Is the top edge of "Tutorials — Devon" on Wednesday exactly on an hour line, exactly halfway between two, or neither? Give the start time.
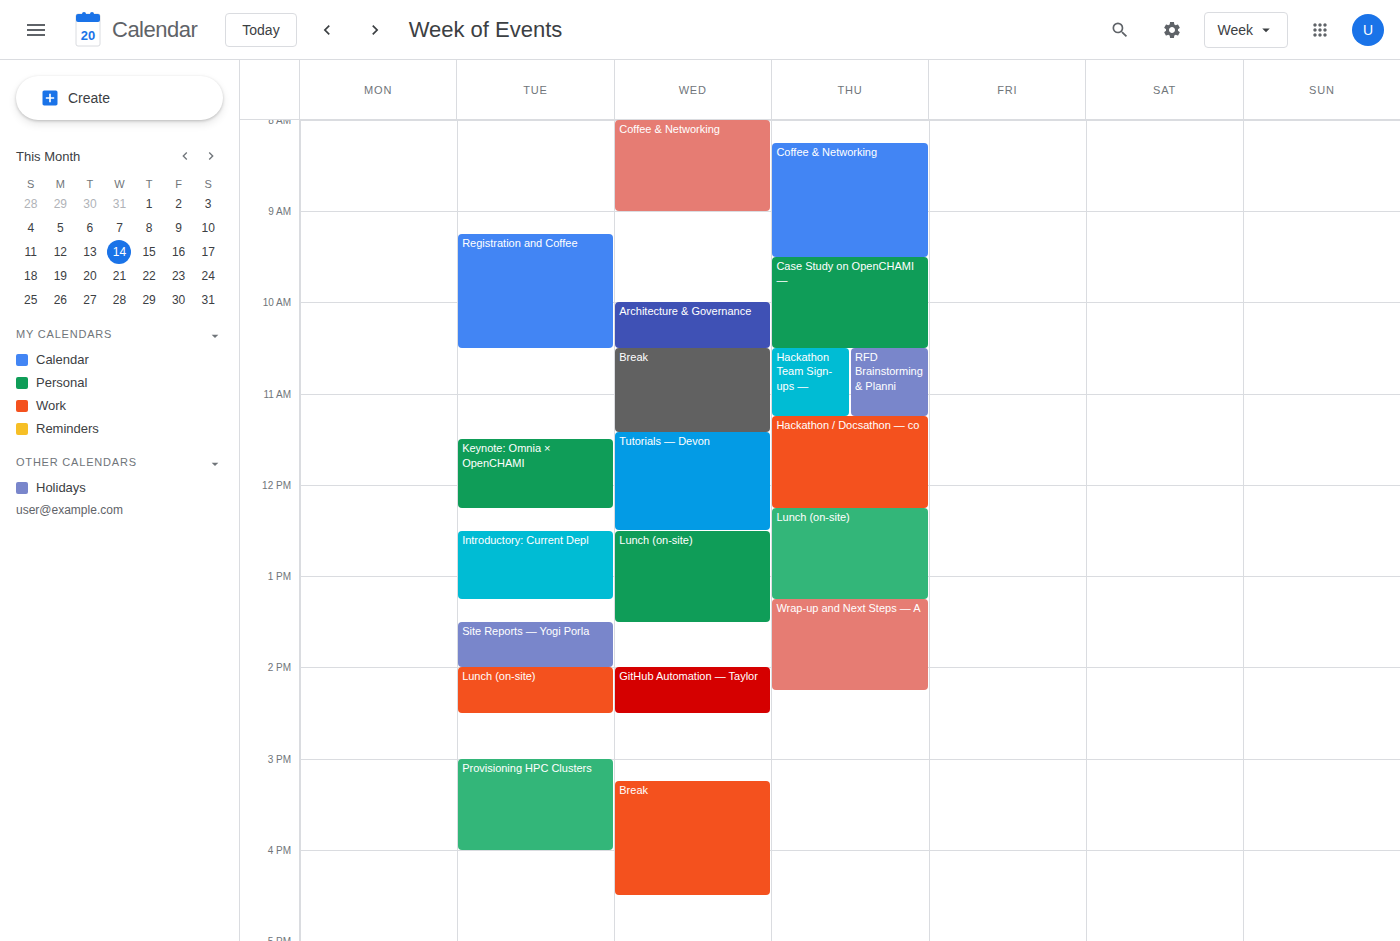
11:25 -- neither: 25 minutes below the 11:00 line and 35 minutes above the 12:00 line.